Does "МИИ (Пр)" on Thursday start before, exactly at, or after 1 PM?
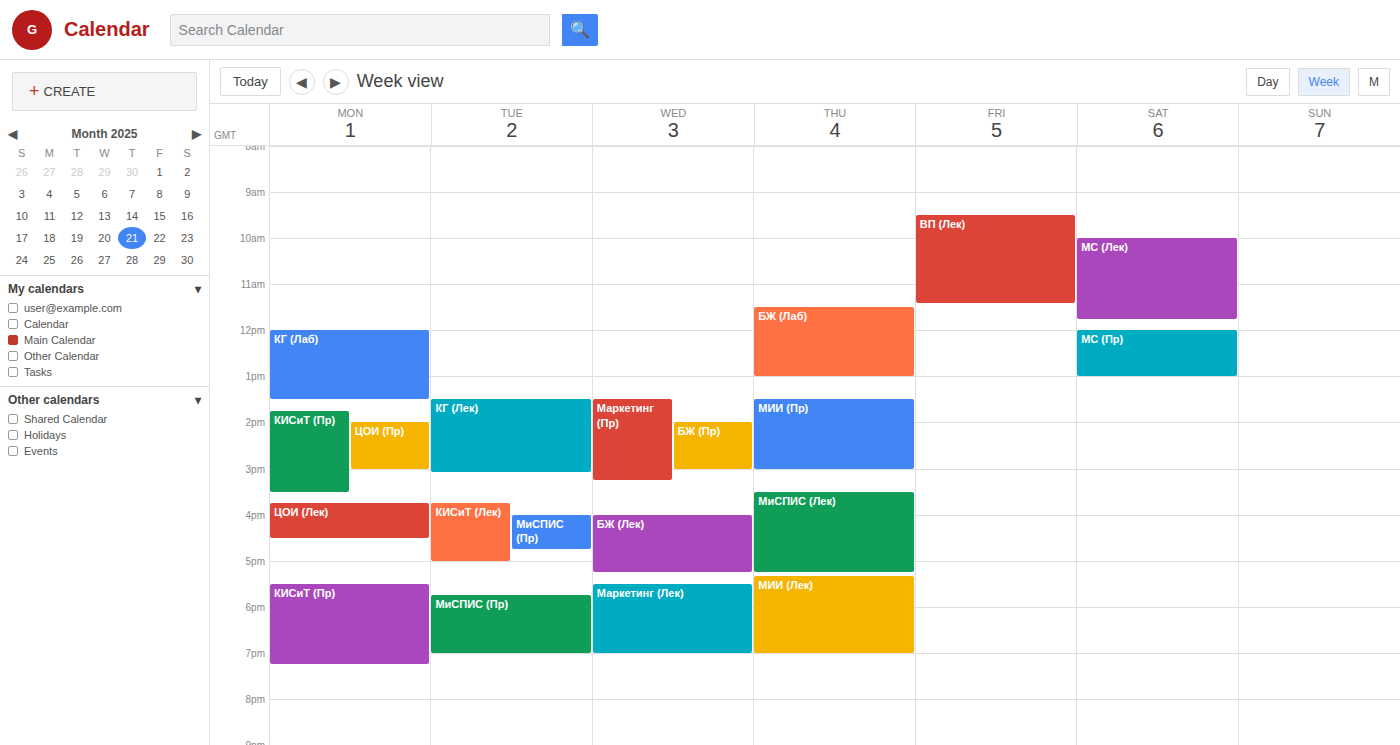
1:30 PM -- after 1 PM, 30 minutes below the 1 PM line.